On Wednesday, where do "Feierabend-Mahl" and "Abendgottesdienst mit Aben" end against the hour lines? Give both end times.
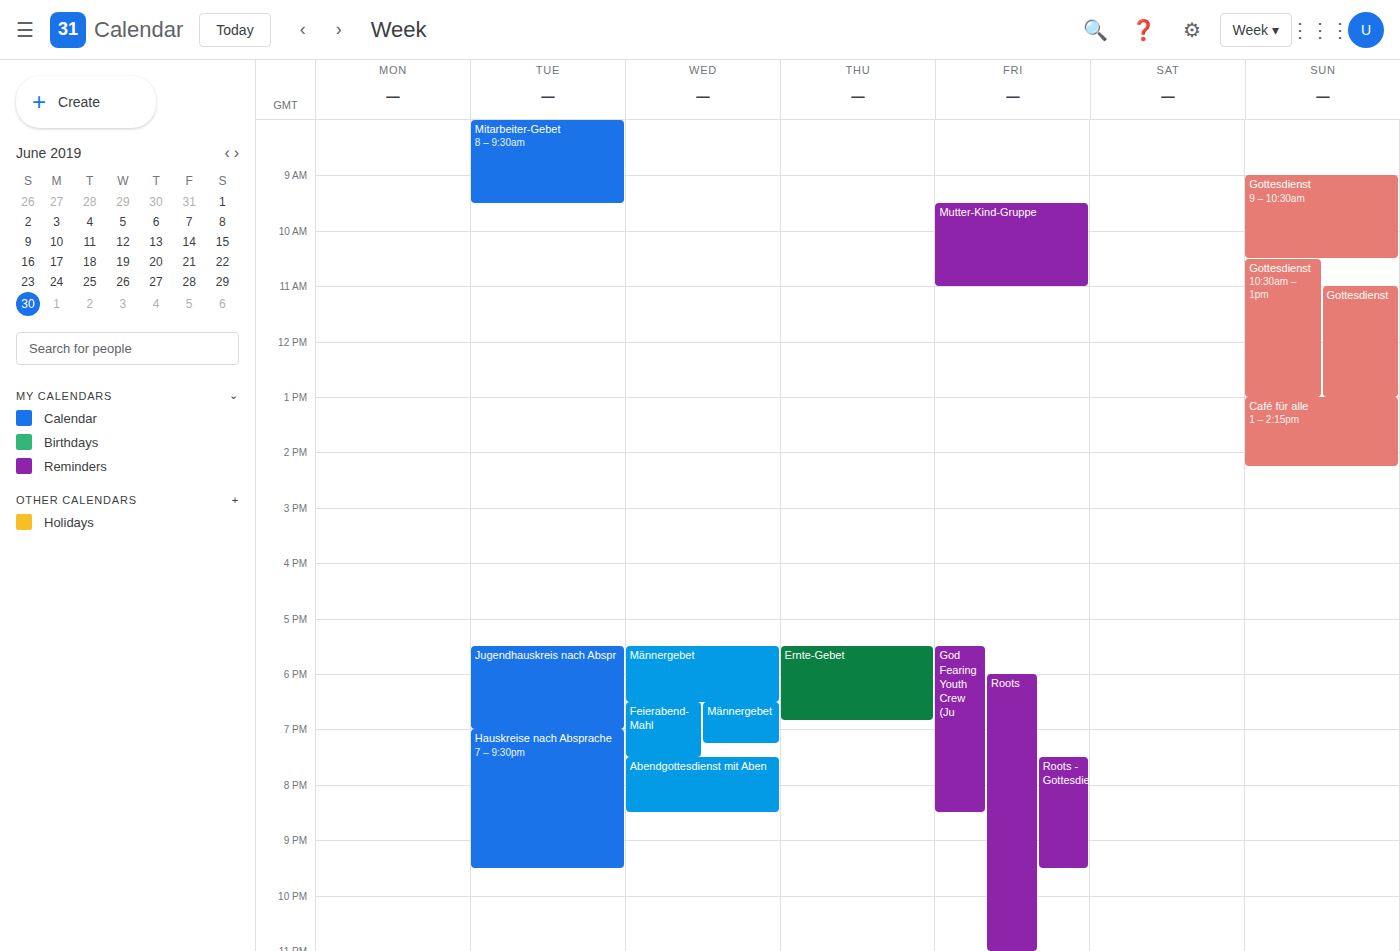
"Feierabend-Mahl": 7:30 PM, halfway between the 7 PM and 8 PM lines. "Abendgottesdienst mit Aben": 8:30 PM, halfway between the 8 PM and 9 PM lines.